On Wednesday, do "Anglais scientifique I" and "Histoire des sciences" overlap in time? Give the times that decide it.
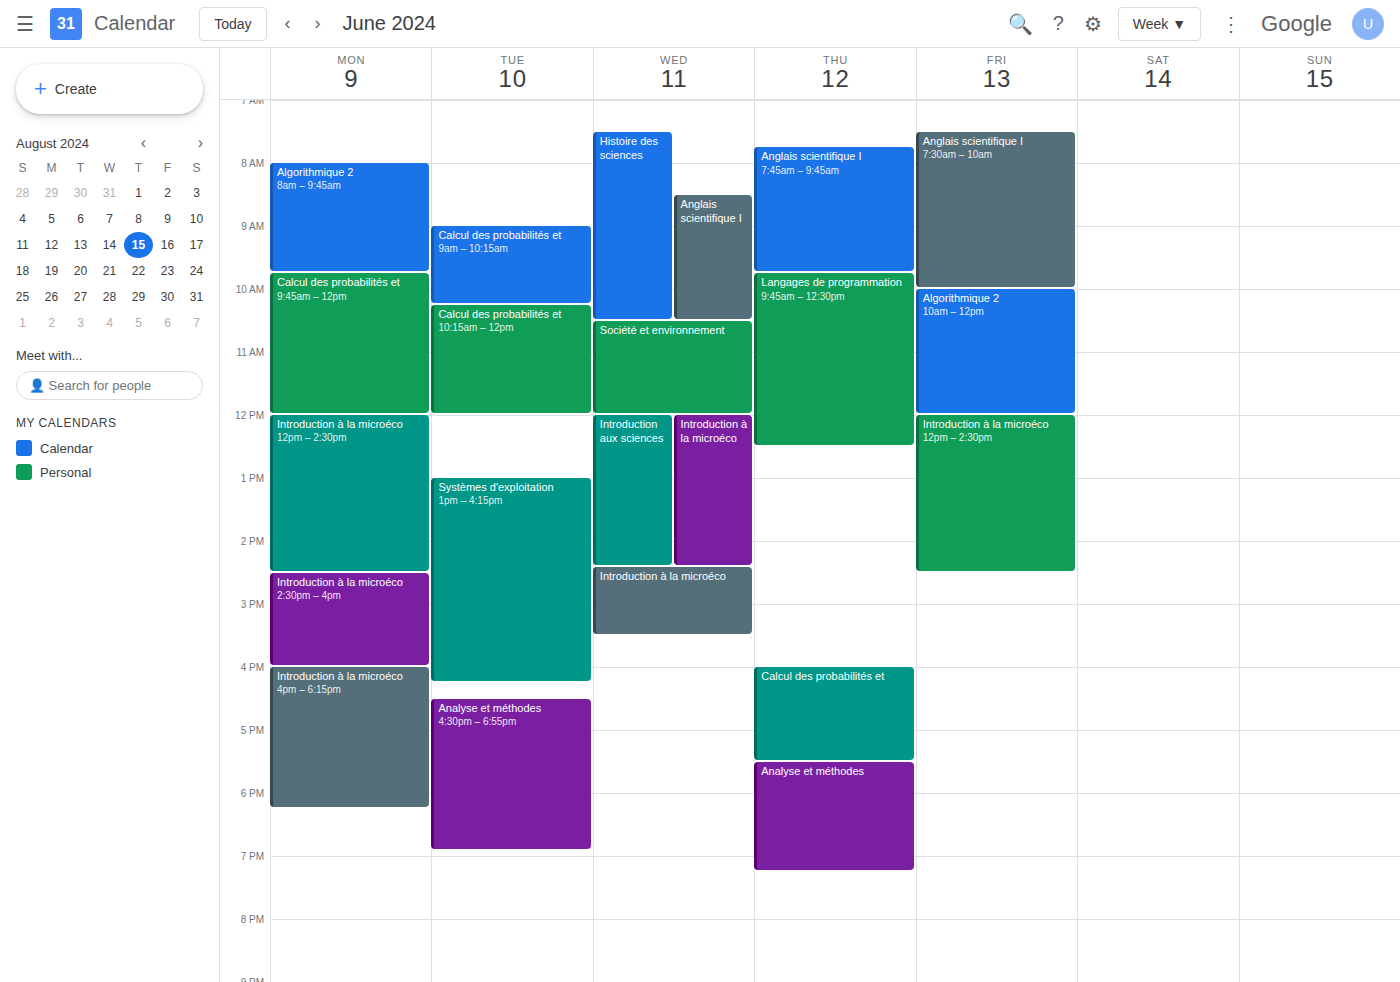
"Anglais scientifique I" runs 8:30 AM to 10:30 AM, inside "Histoire des sciences" -- they overlap.